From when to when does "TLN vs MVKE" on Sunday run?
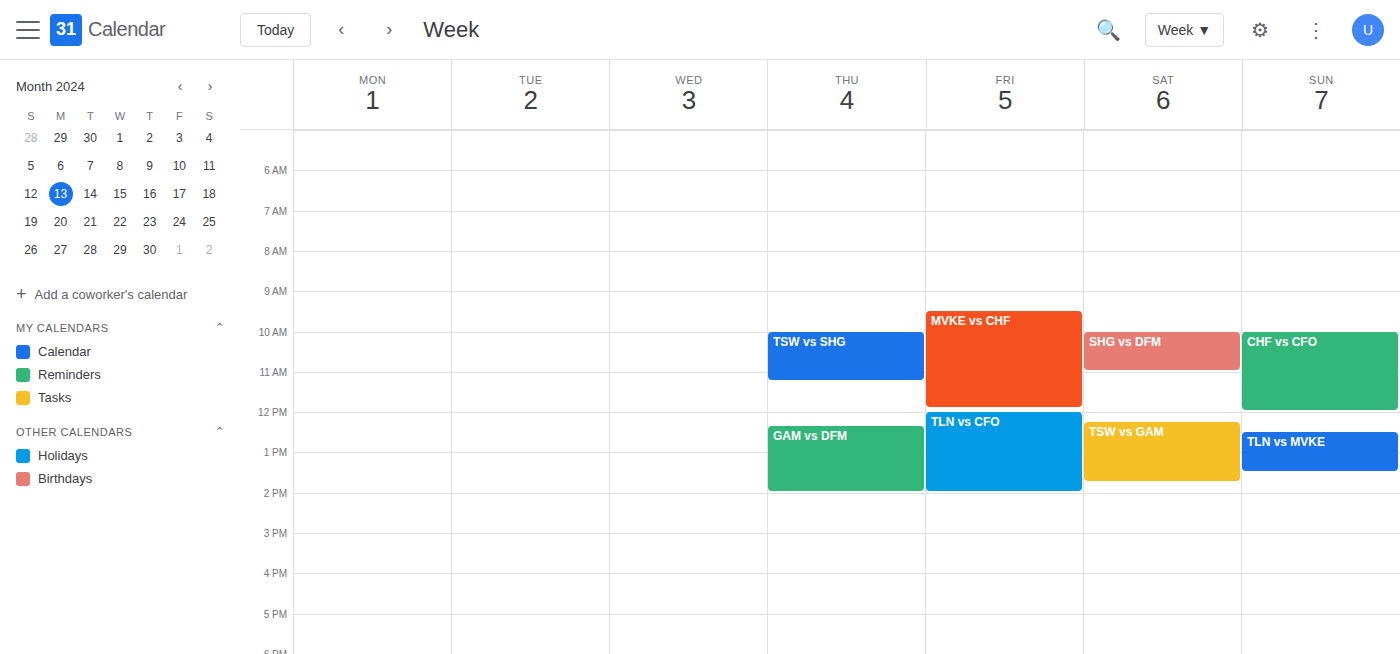
12:30 to 13:30